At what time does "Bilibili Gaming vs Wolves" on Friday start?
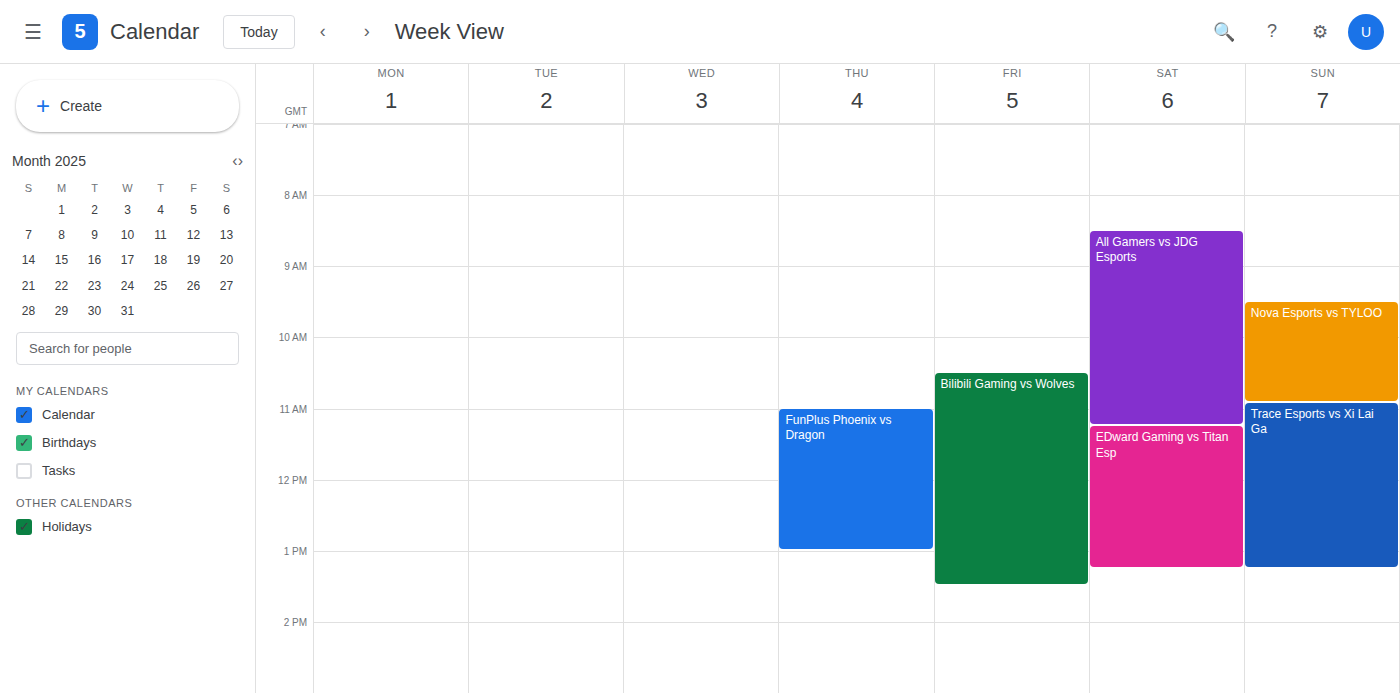
10:30 AM